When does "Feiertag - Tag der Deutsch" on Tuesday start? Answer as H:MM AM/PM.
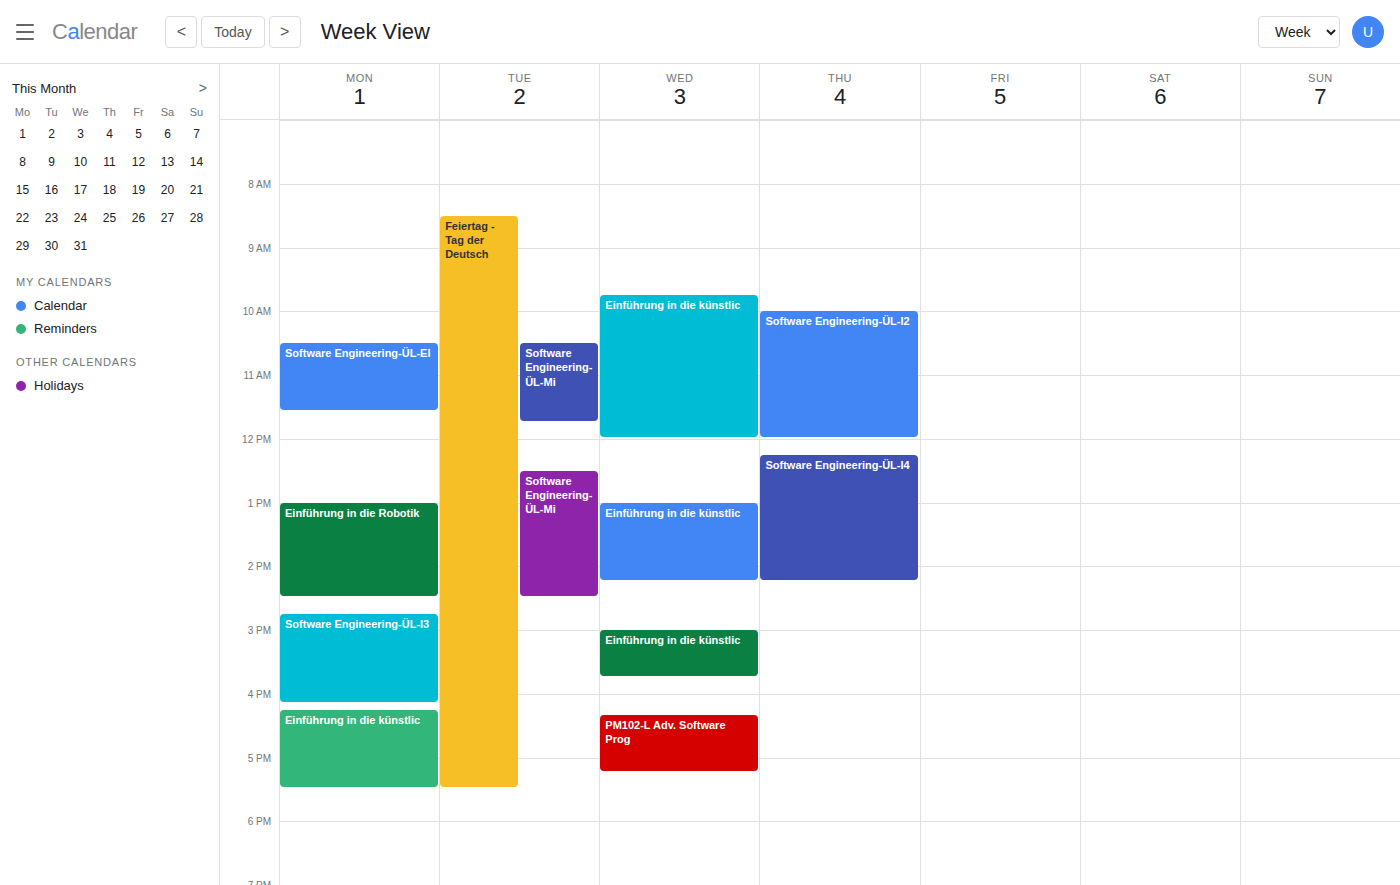
8:30 AM